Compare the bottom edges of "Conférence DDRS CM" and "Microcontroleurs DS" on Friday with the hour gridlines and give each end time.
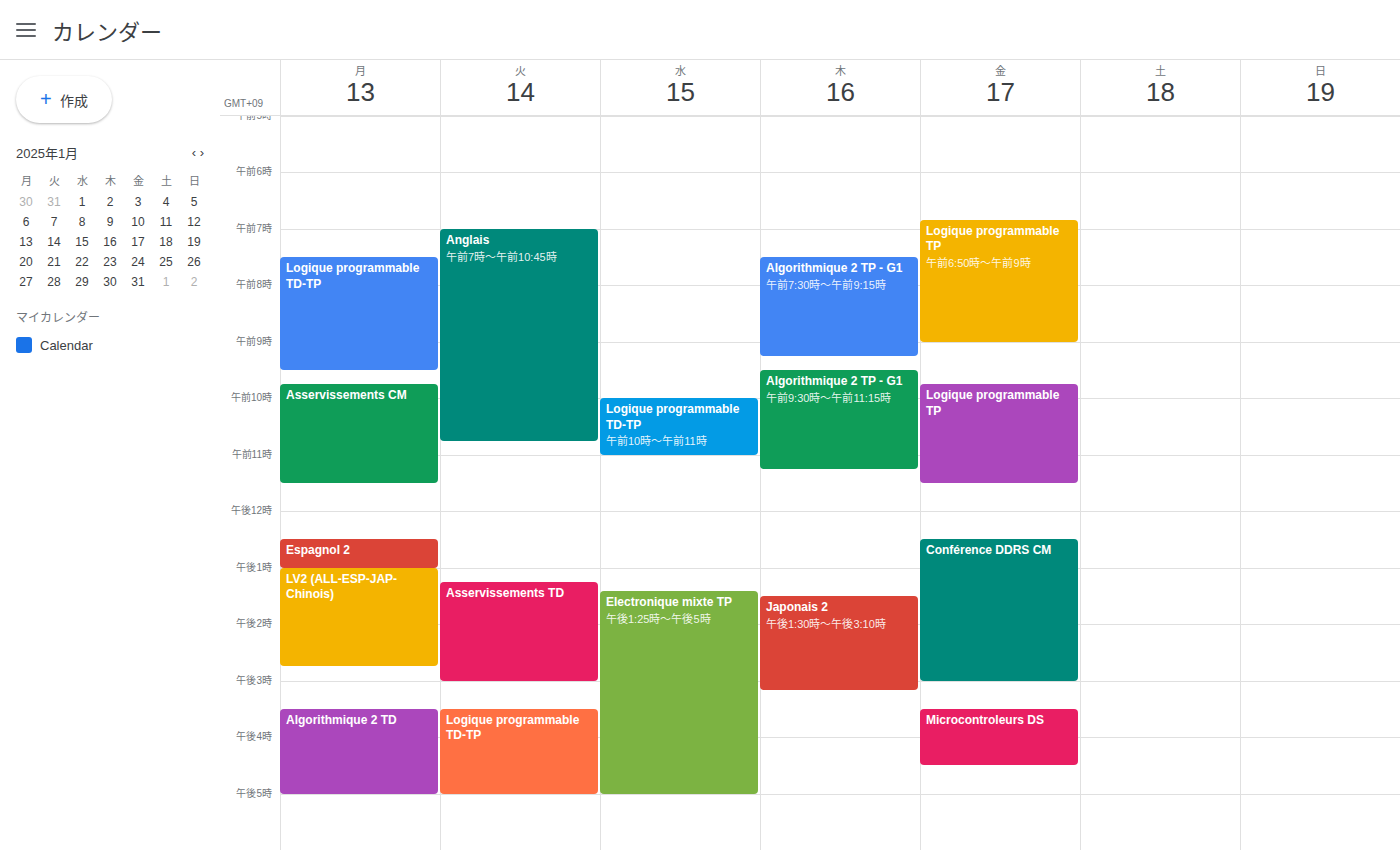
"Conférence DDRS CM": 3:00 PM, exactly on the 3 PM line. "Microcontroleurs DS": 4:30 PM, halfway between the 4 PM and 5 PM lines.